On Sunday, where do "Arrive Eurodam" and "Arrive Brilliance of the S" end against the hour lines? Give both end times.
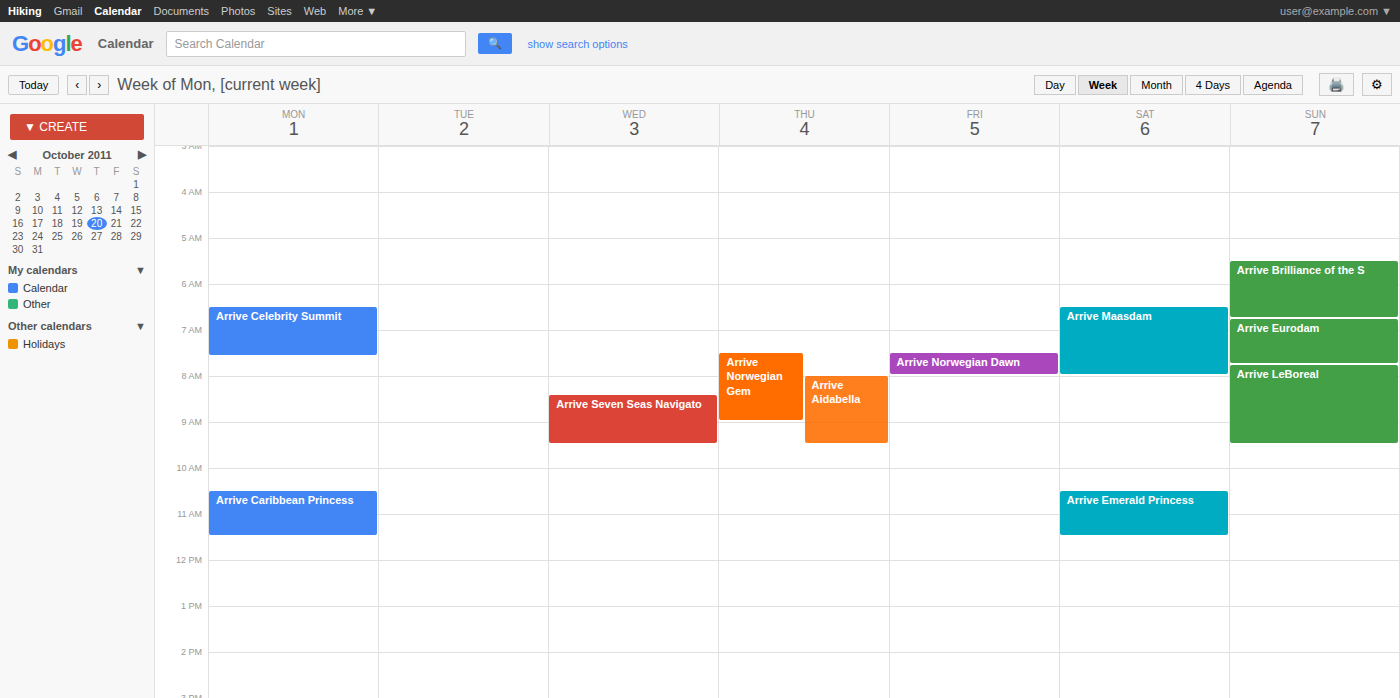
"Arrive Eurodam": 7:45 AM, neither: three quarters of the way from the 7 AM line to the 8 AM line. "Arrive Brilliance of the S": 6:45 AM, neither: three quarters of the way from the 6 AM line to the 7 AM line.